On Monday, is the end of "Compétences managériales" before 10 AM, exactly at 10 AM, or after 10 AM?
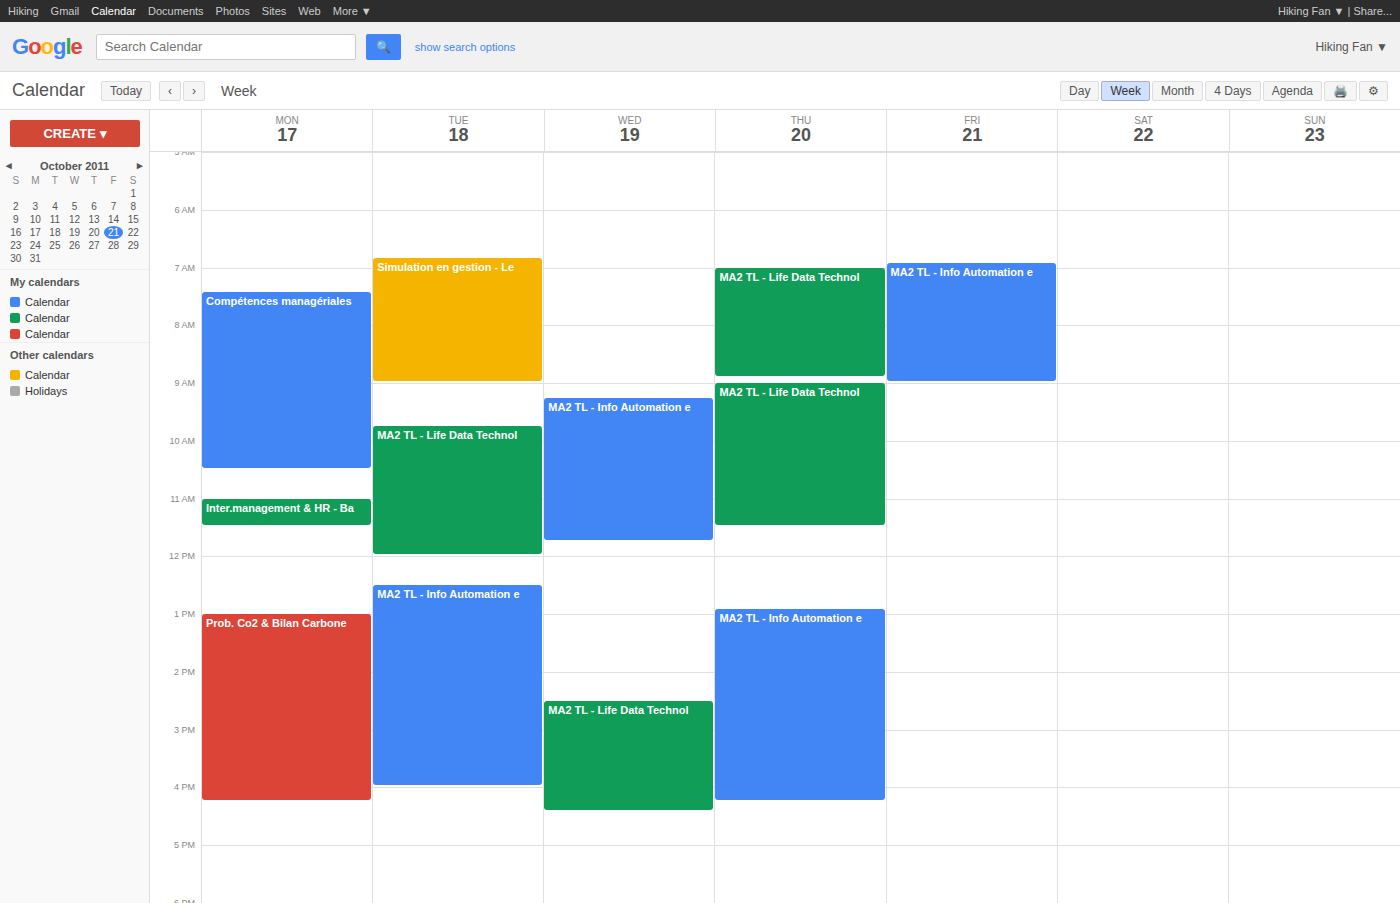
10:30 AM -- after 10 AM, 30 minutes below the 10 AM line.